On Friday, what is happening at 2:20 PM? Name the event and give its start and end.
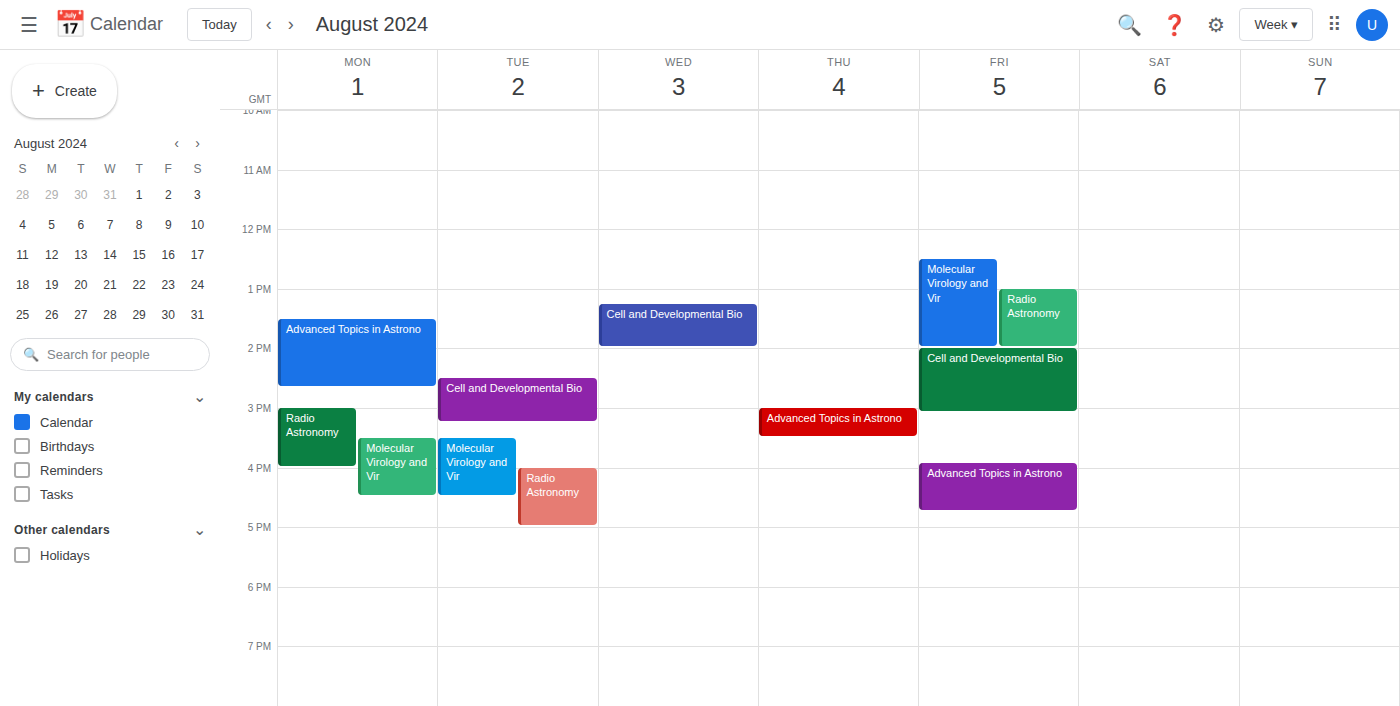
"Cell and Developmental Bio", 2:00 PM to 3:05 PM